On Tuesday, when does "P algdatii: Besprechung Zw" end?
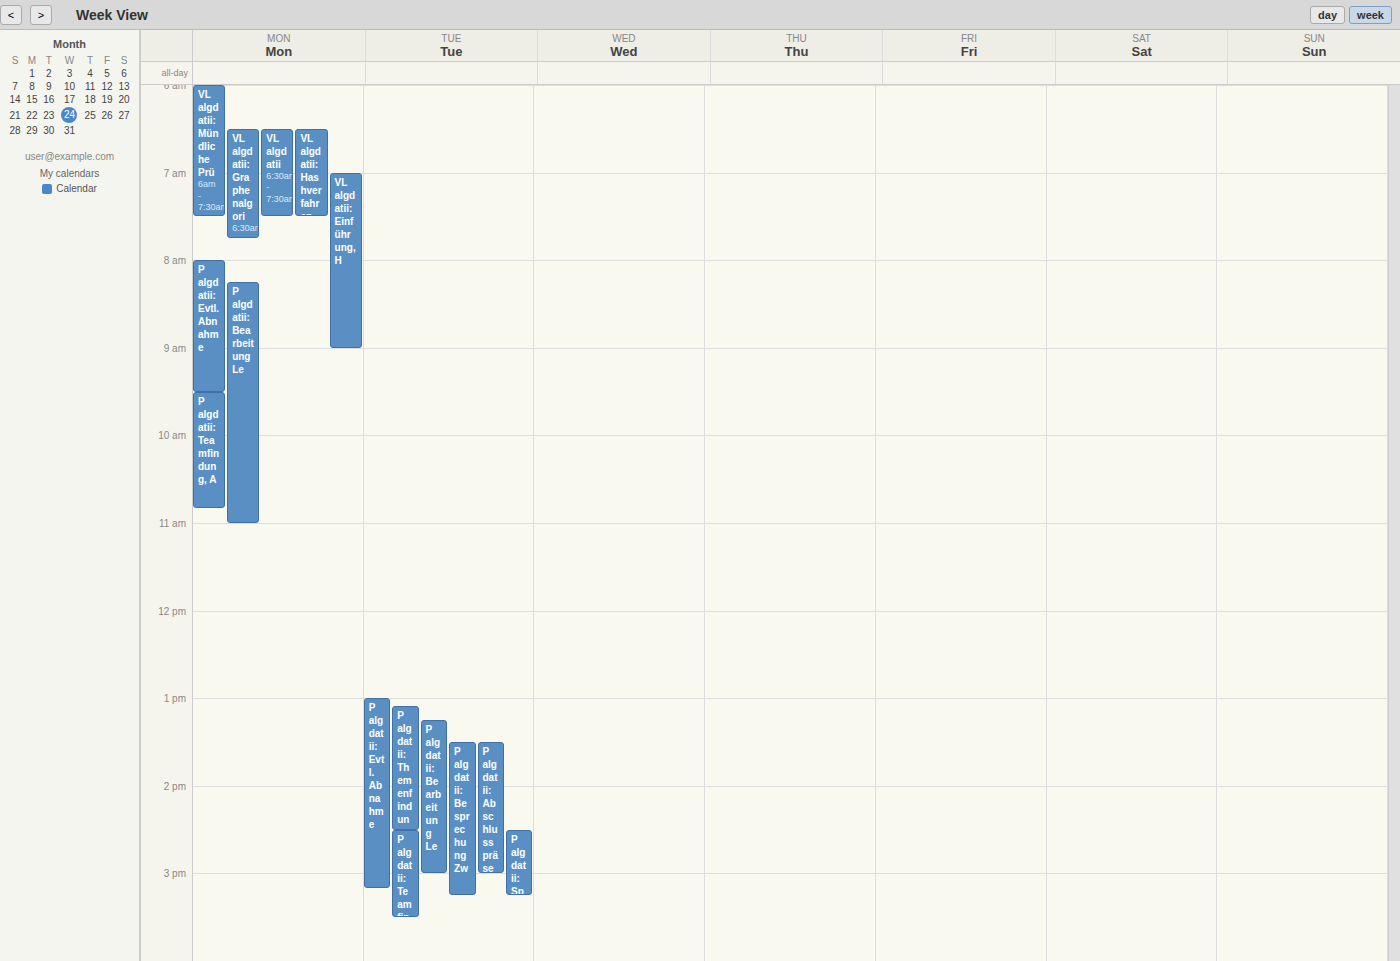
15:15